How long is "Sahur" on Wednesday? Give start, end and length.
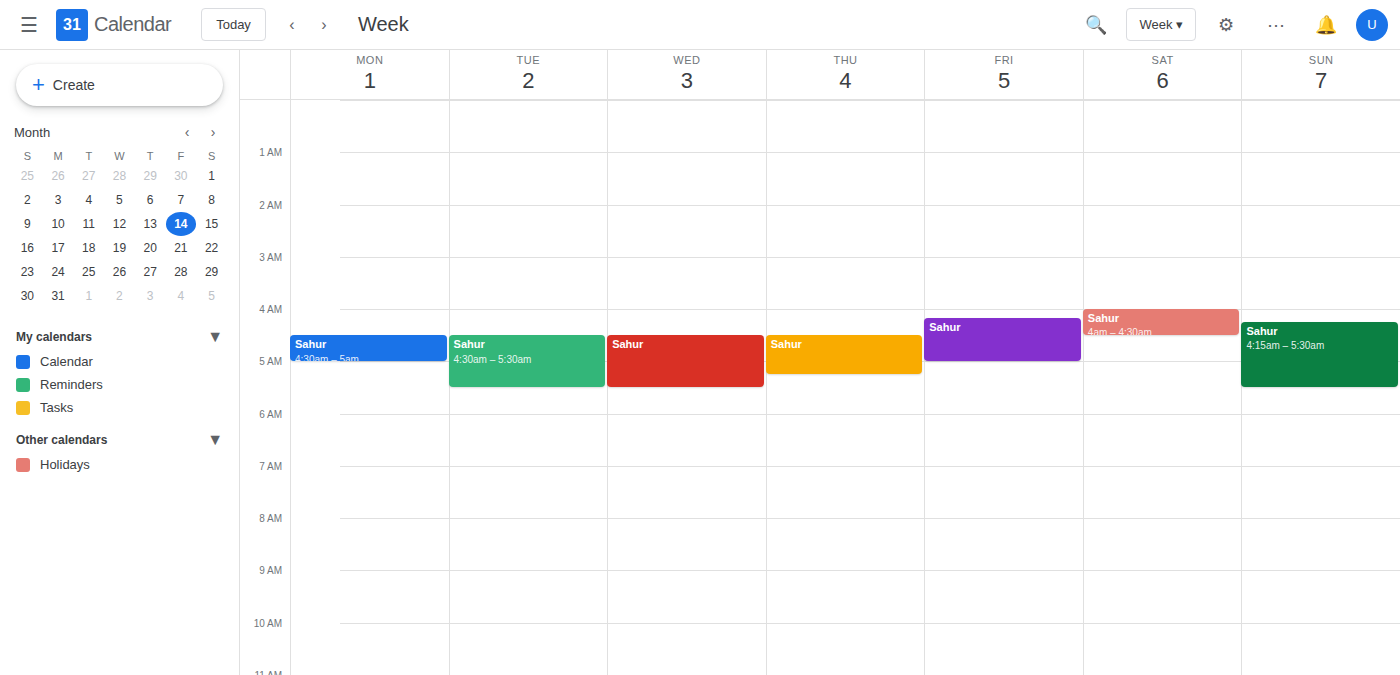
4:30 AM to 5:30 AM, 1 hour